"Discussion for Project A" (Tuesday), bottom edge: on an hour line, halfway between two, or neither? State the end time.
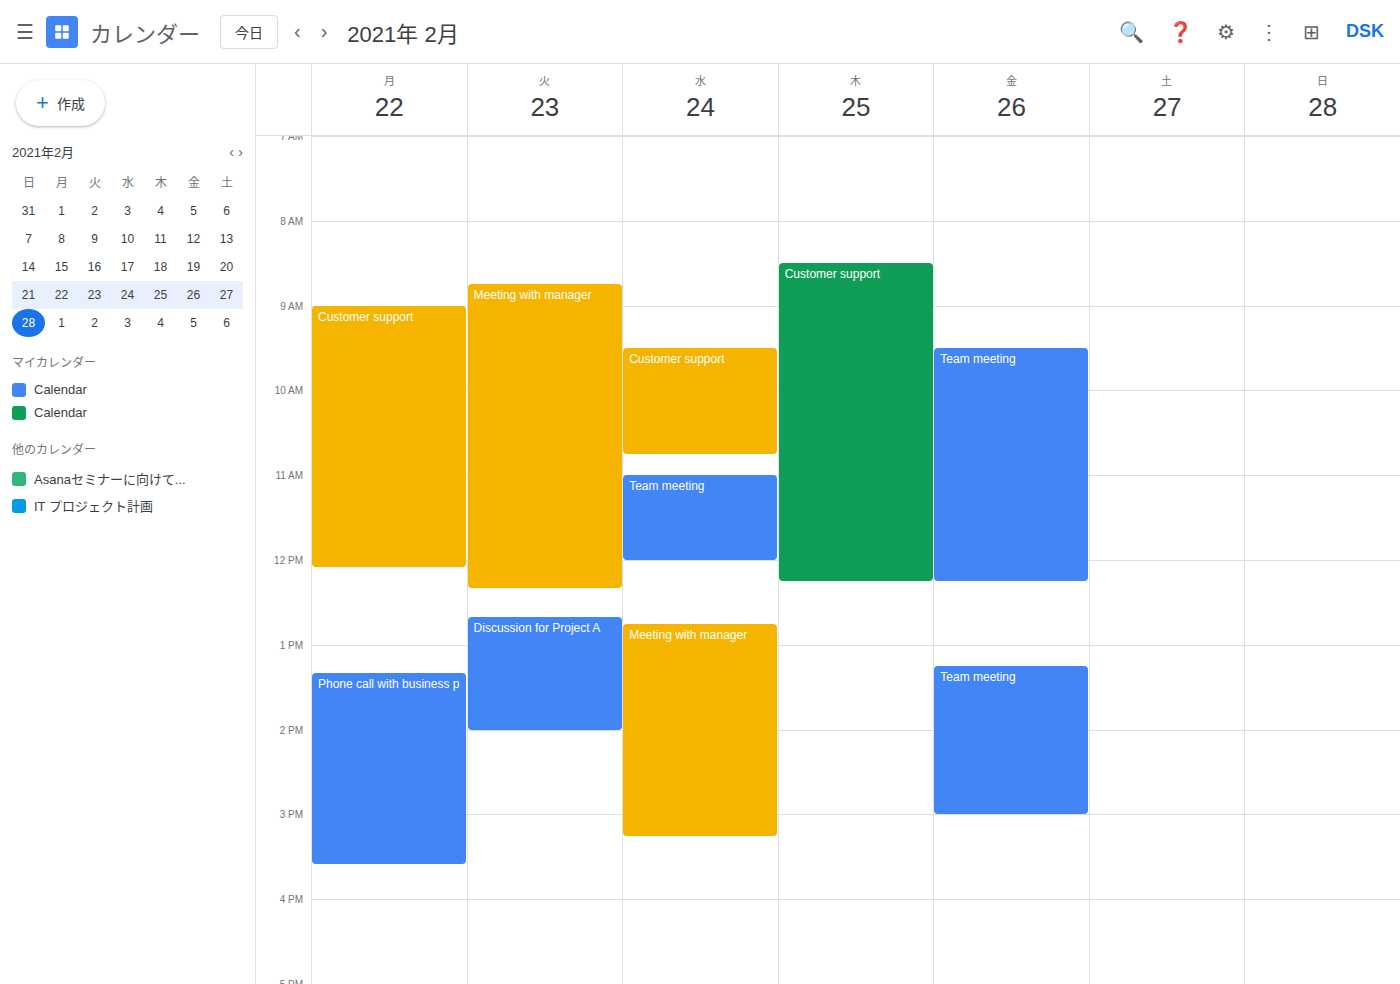
14:00 -- exactly on the 14:00 line.